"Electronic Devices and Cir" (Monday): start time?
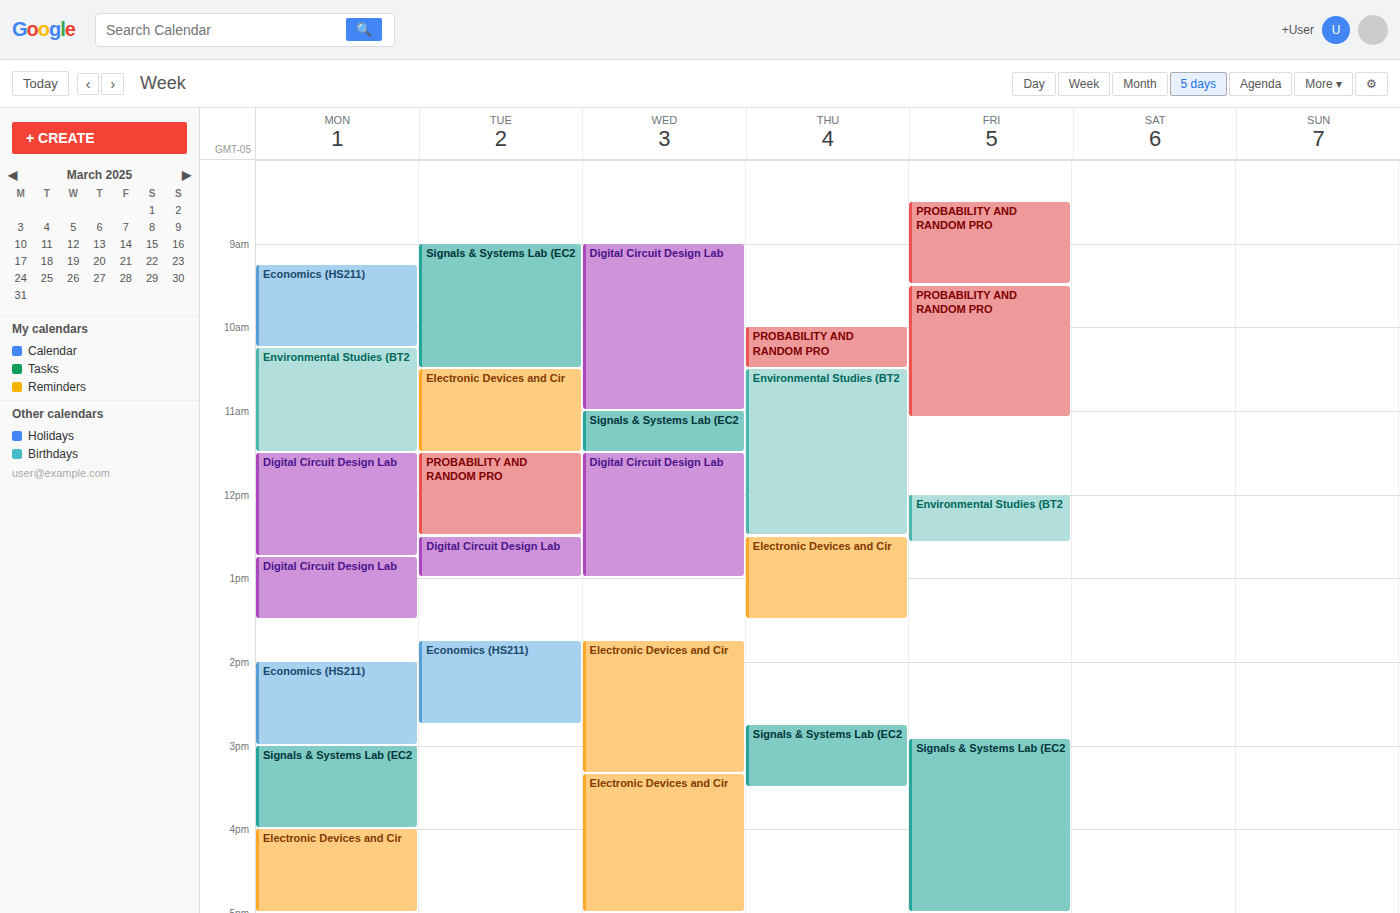
4:00 PM